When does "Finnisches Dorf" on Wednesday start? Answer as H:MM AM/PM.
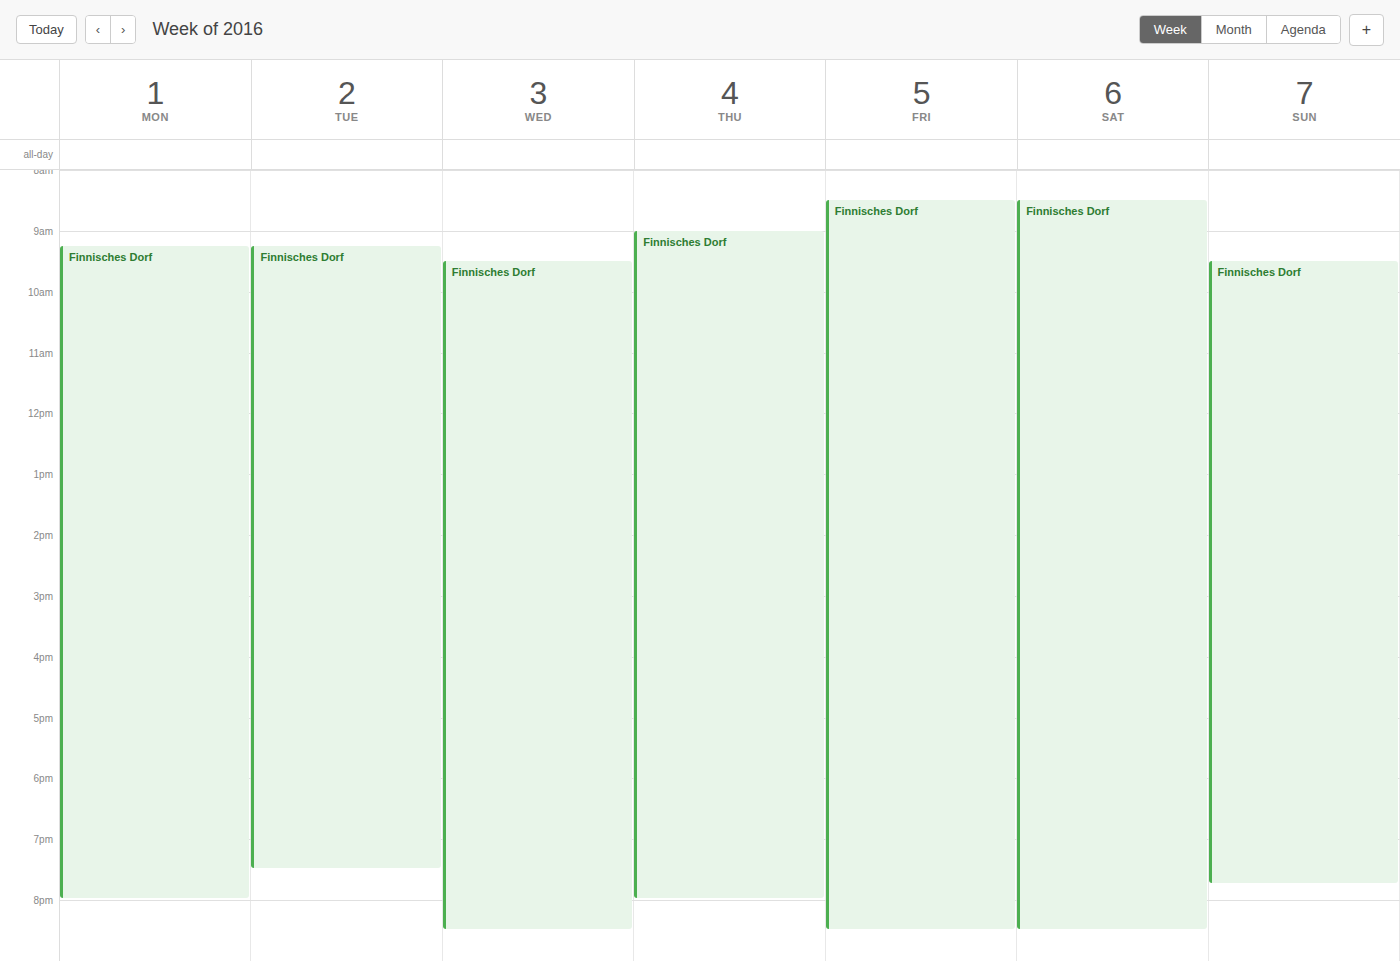
9:30 AM